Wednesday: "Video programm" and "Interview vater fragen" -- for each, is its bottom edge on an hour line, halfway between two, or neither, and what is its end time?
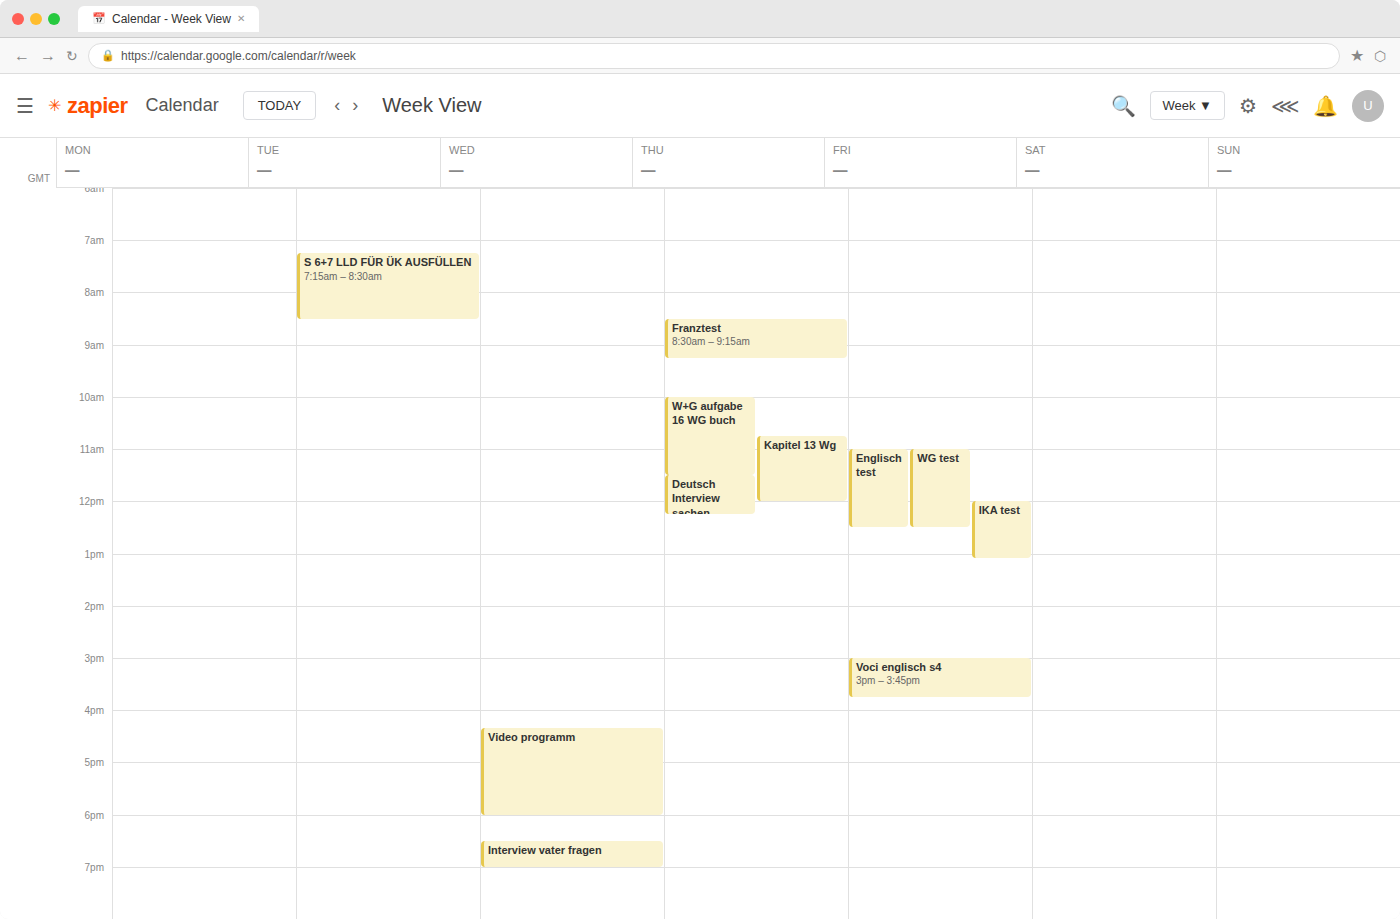
"Video programm": 6:00 PM, exactly on the 6 PM line. "Interview vater fragen": 7:00 PM, exactly on the 7 PM line.